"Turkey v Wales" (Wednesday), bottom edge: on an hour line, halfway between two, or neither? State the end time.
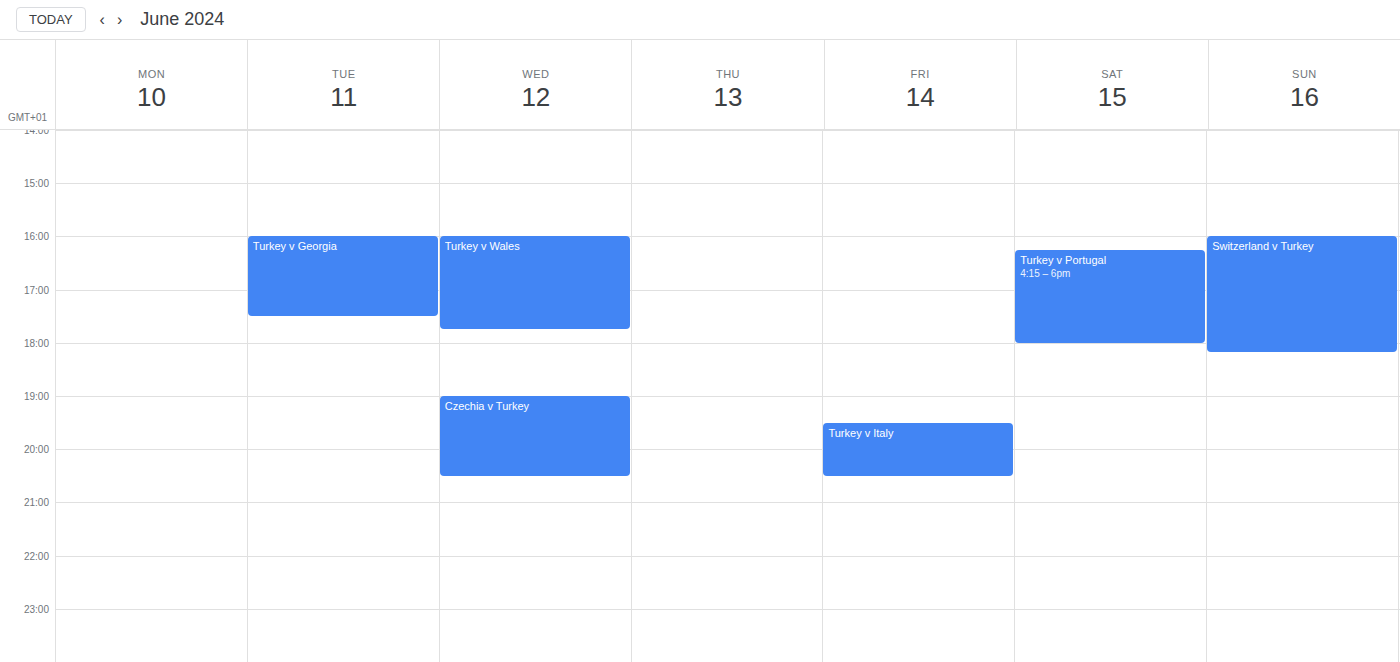
5:45 PM -- neither: three quarters of the way from the 5 PM line to the 6 PM line.